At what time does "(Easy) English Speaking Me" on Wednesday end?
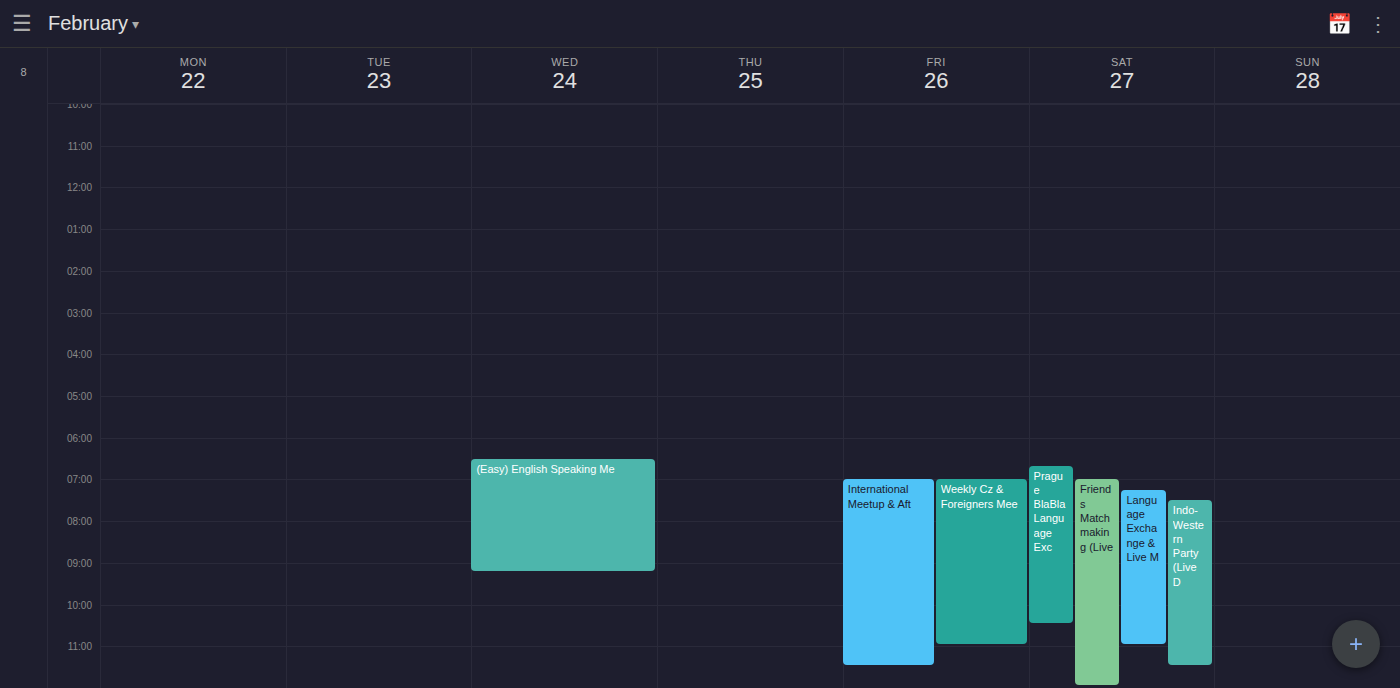
21:15